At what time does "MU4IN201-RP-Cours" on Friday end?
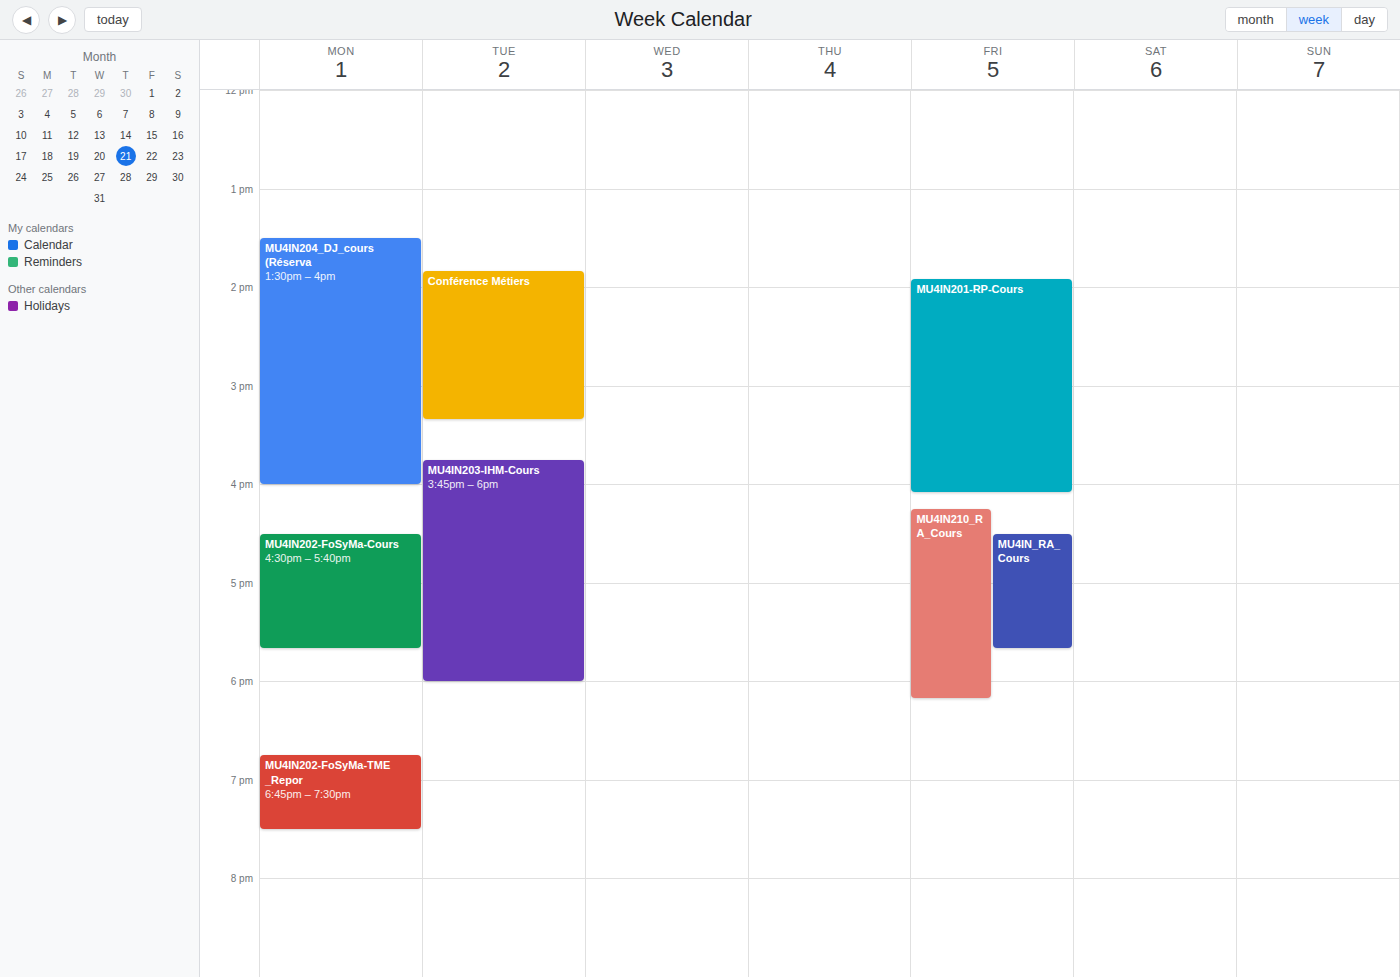
4:05 PM